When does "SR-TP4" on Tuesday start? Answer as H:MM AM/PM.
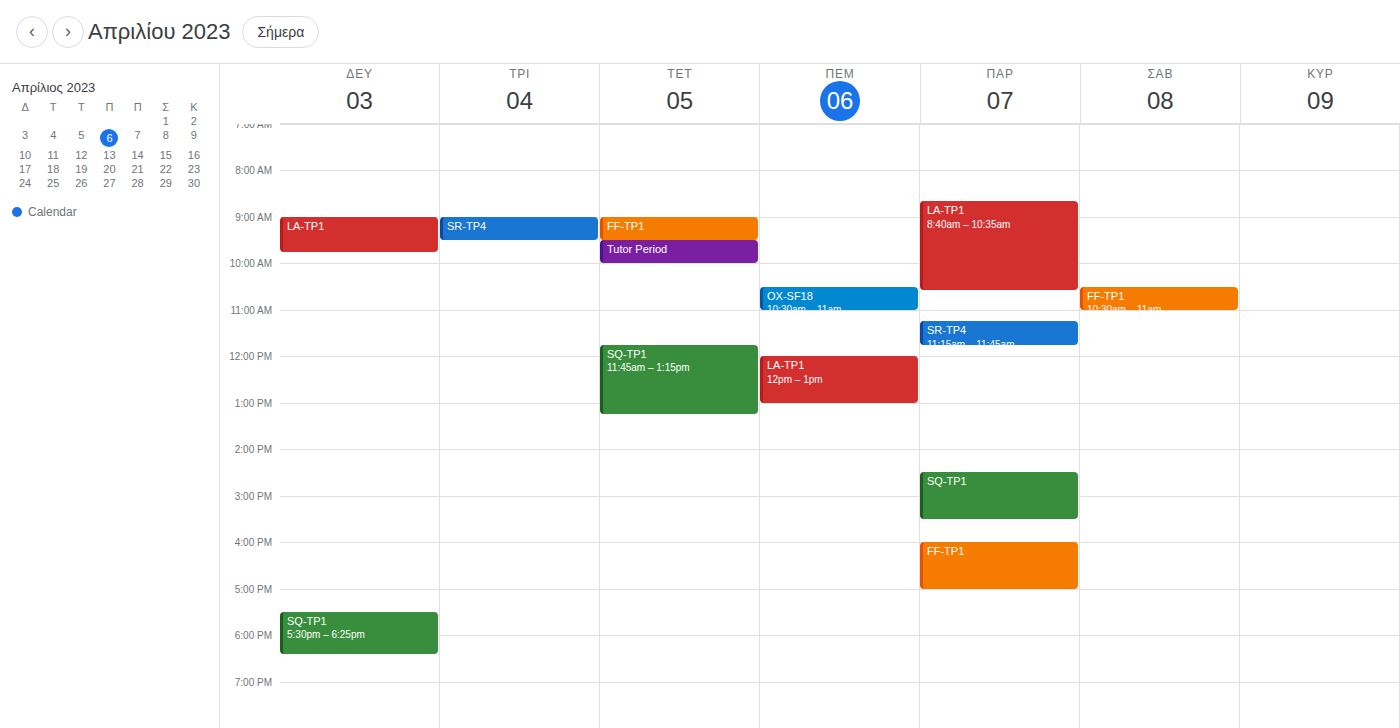
9:00 AM